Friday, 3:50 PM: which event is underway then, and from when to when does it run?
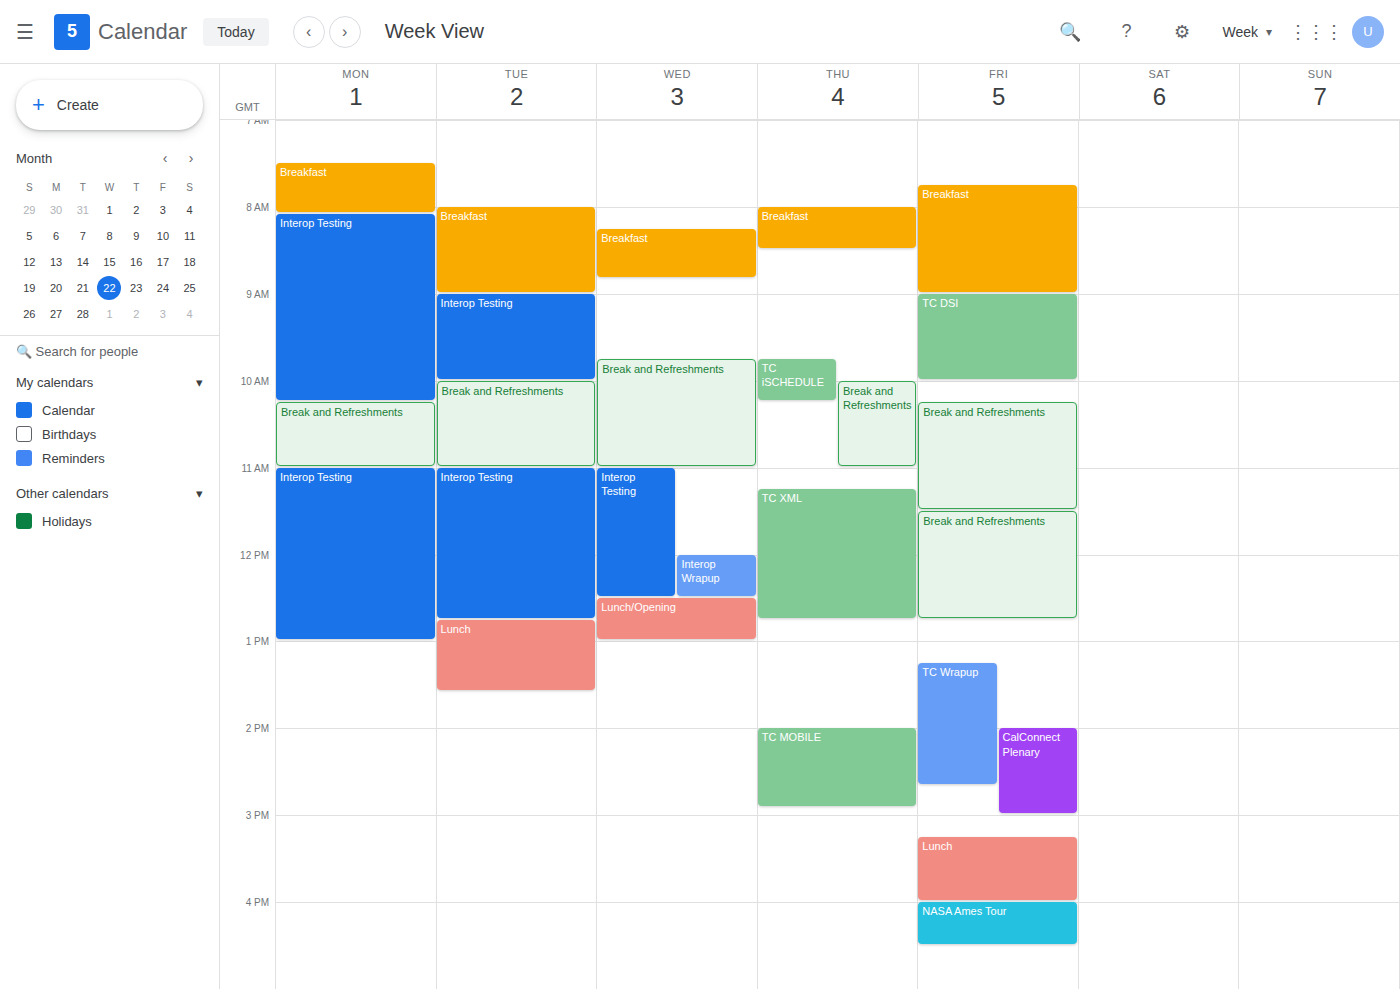
"Lunch", 3:15 PM to 4:00 PM